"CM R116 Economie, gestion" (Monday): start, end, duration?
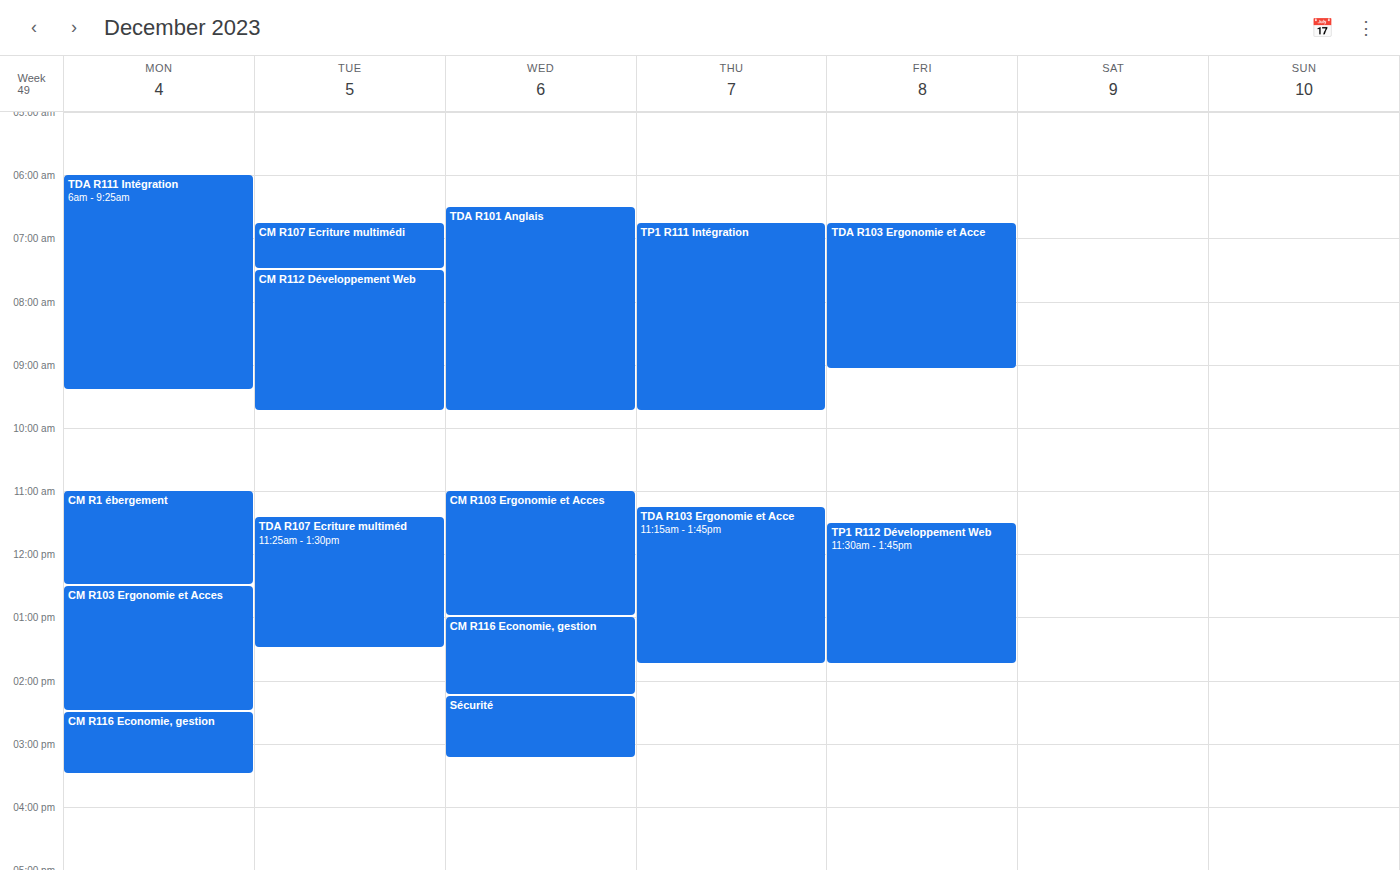
2:30 PM to 3:30 PM, 1 hour